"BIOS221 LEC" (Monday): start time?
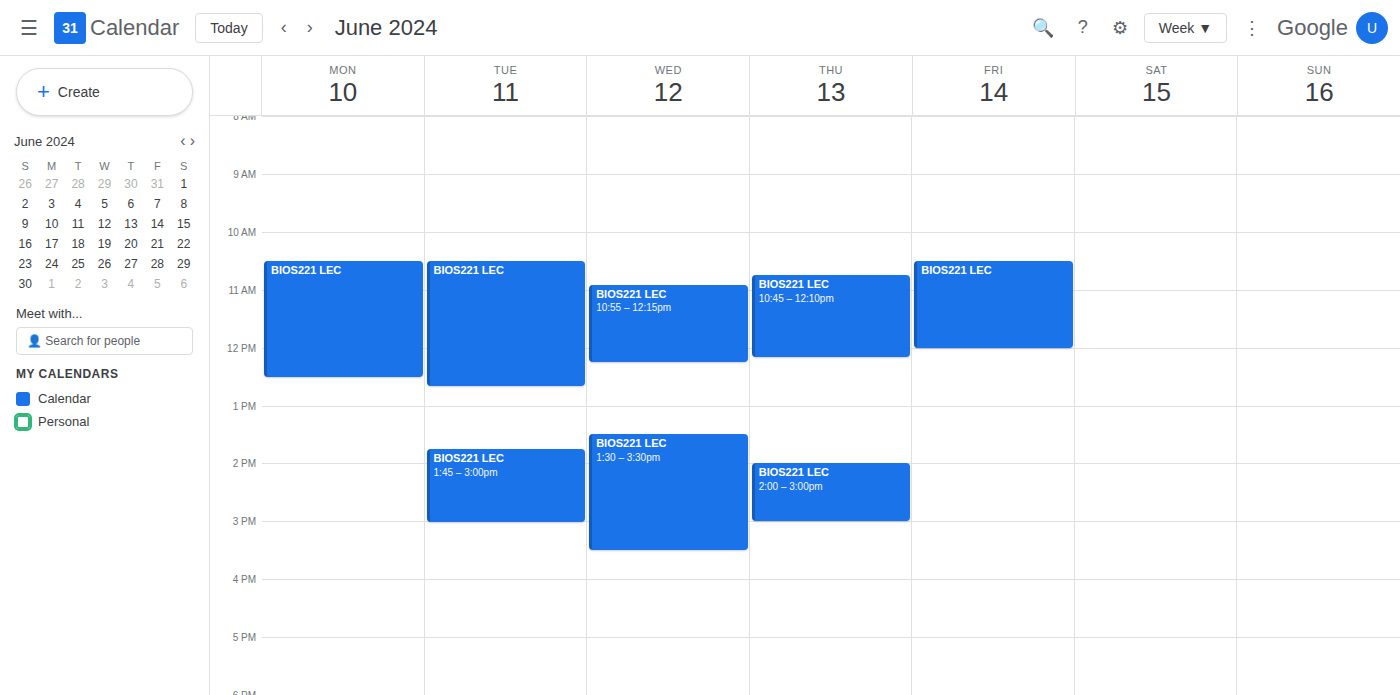
10:30 AM